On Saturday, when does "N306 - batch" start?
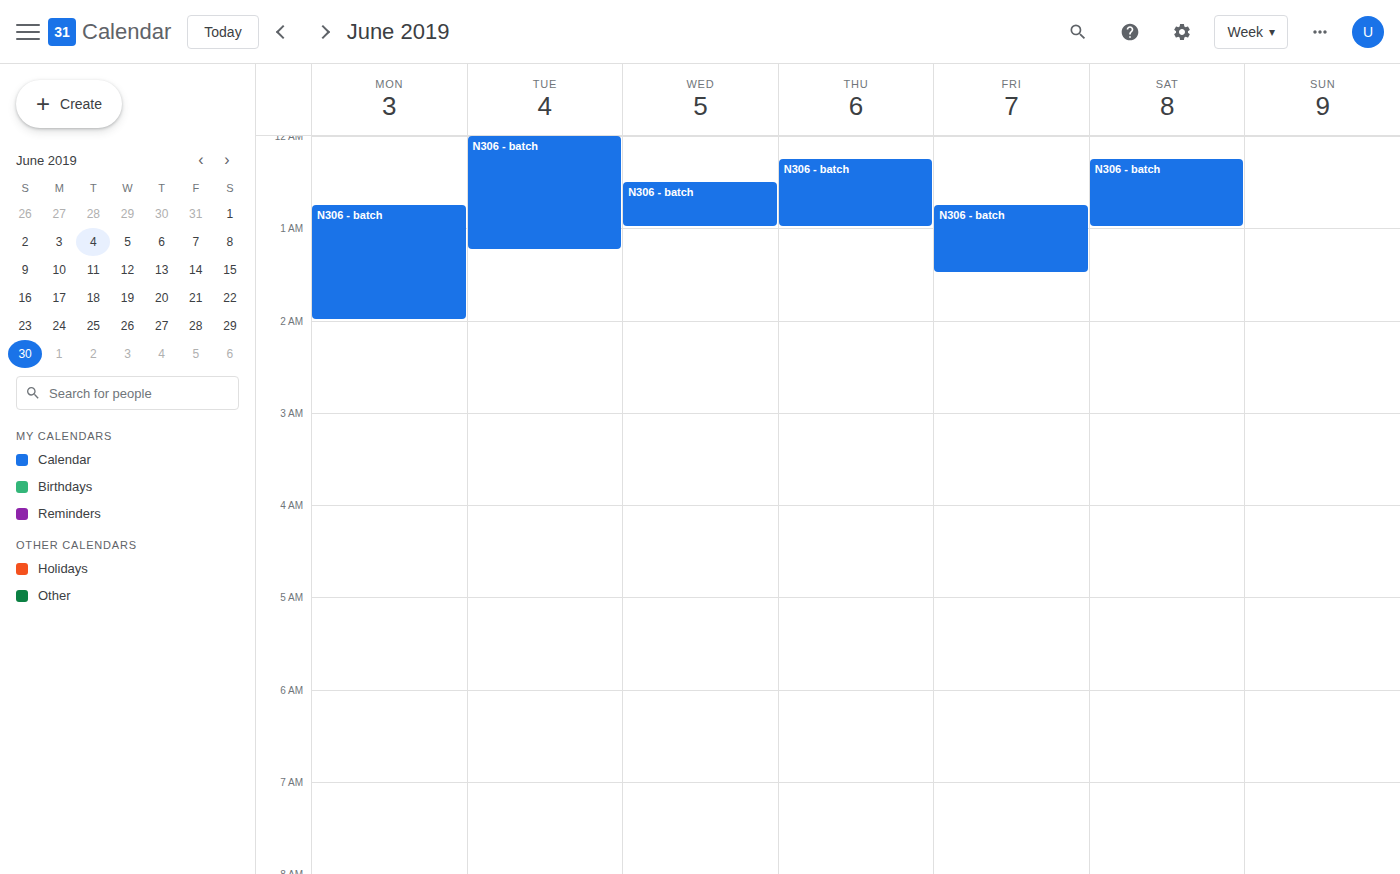
00:15